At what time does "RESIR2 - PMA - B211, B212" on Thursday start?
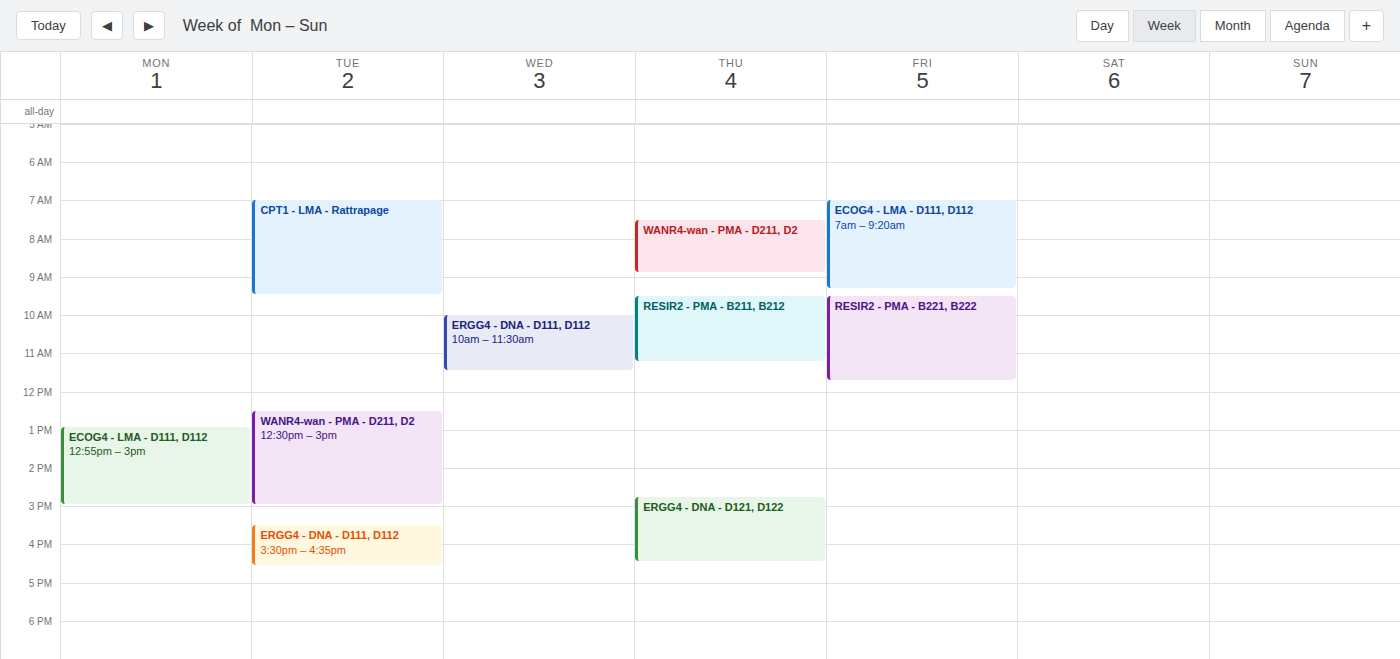
09:30